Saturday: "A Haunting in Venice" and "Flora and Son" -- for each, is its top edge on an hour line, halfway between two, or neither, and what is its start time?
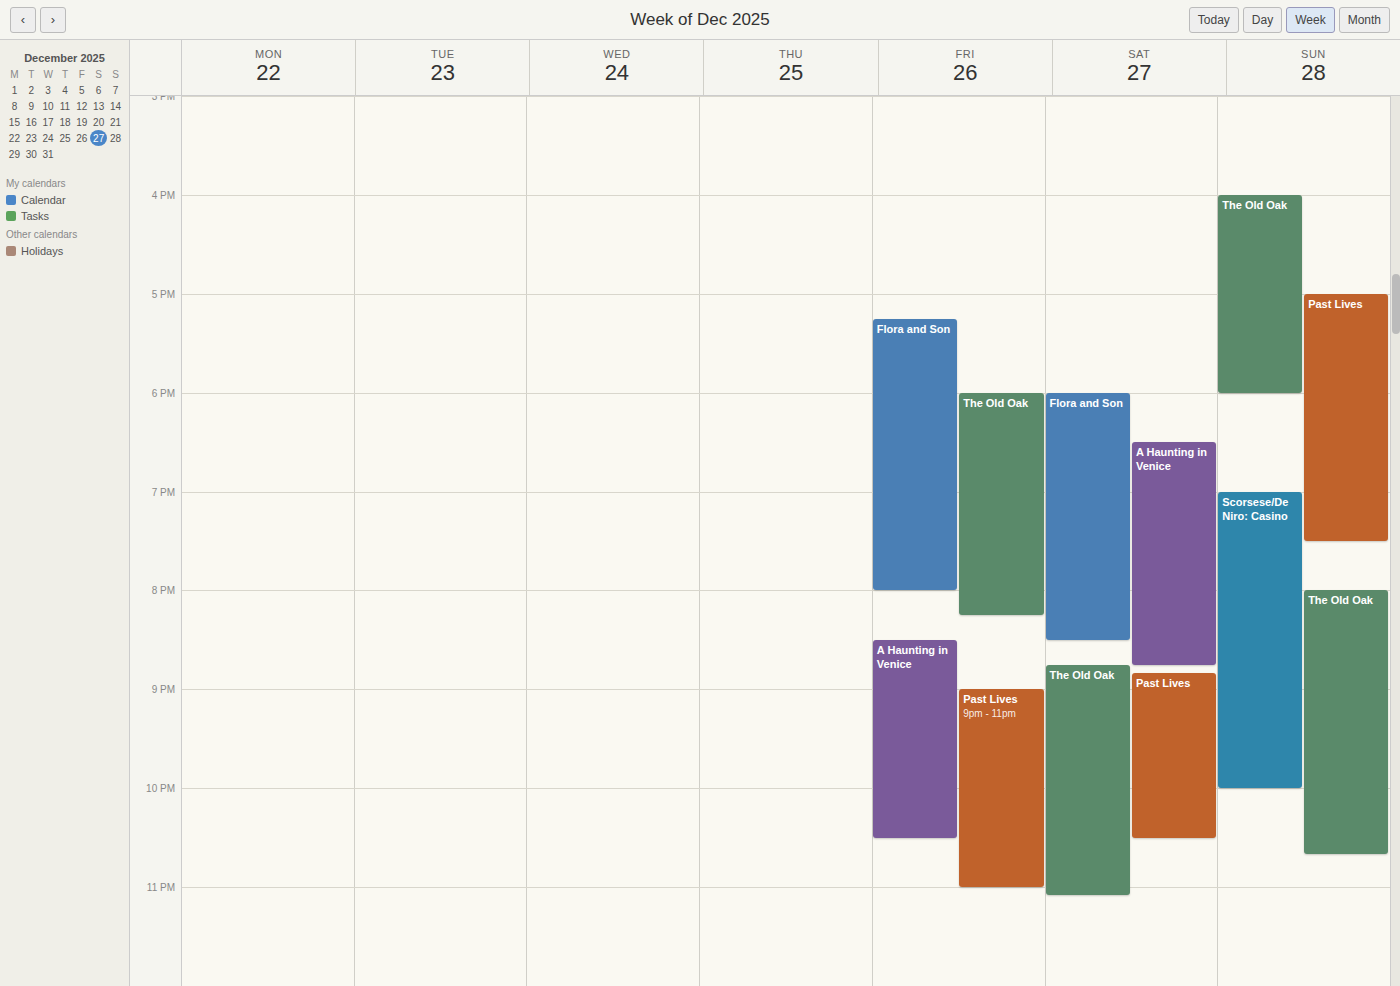
"A Haunting in Venice": 6:30 PM, halfway between the 6 PM and 7 PM lines. "Flora and Son": 6:00 PM, exactly on the 6 PM line.